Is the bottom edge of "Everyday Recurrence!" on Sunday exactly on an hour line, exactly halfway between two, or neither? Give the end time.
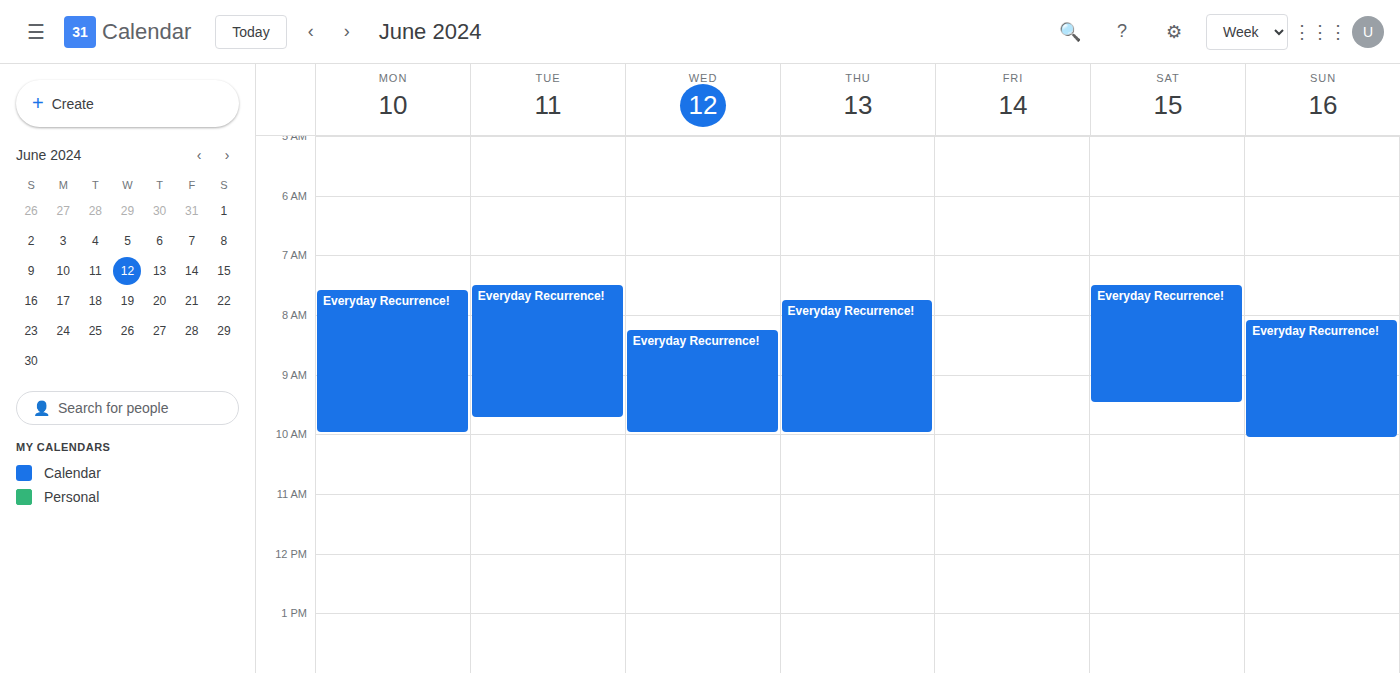
10:05 AM -- neither: 5 minutes below the 10 AM line and 55 minutes above the 11 AM line.